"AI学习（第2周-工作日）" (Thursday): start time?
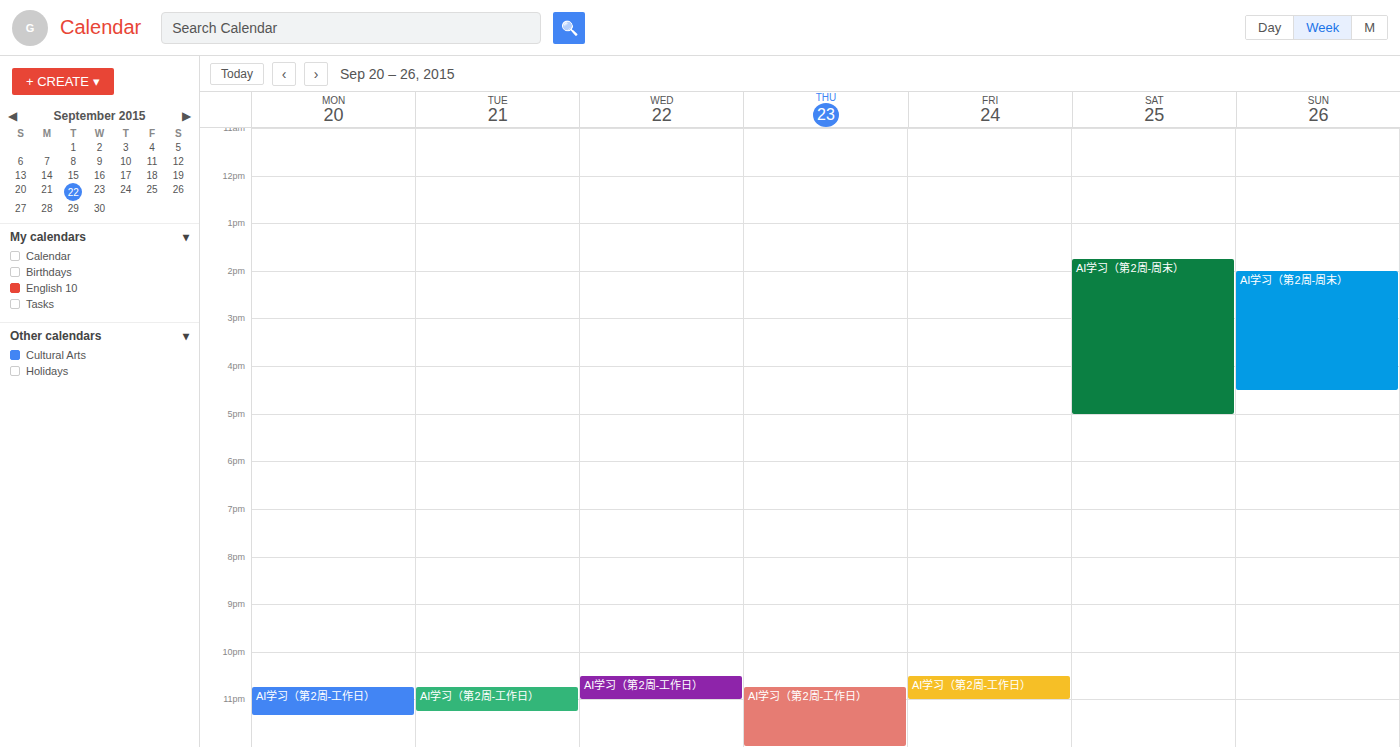
10:45 PM